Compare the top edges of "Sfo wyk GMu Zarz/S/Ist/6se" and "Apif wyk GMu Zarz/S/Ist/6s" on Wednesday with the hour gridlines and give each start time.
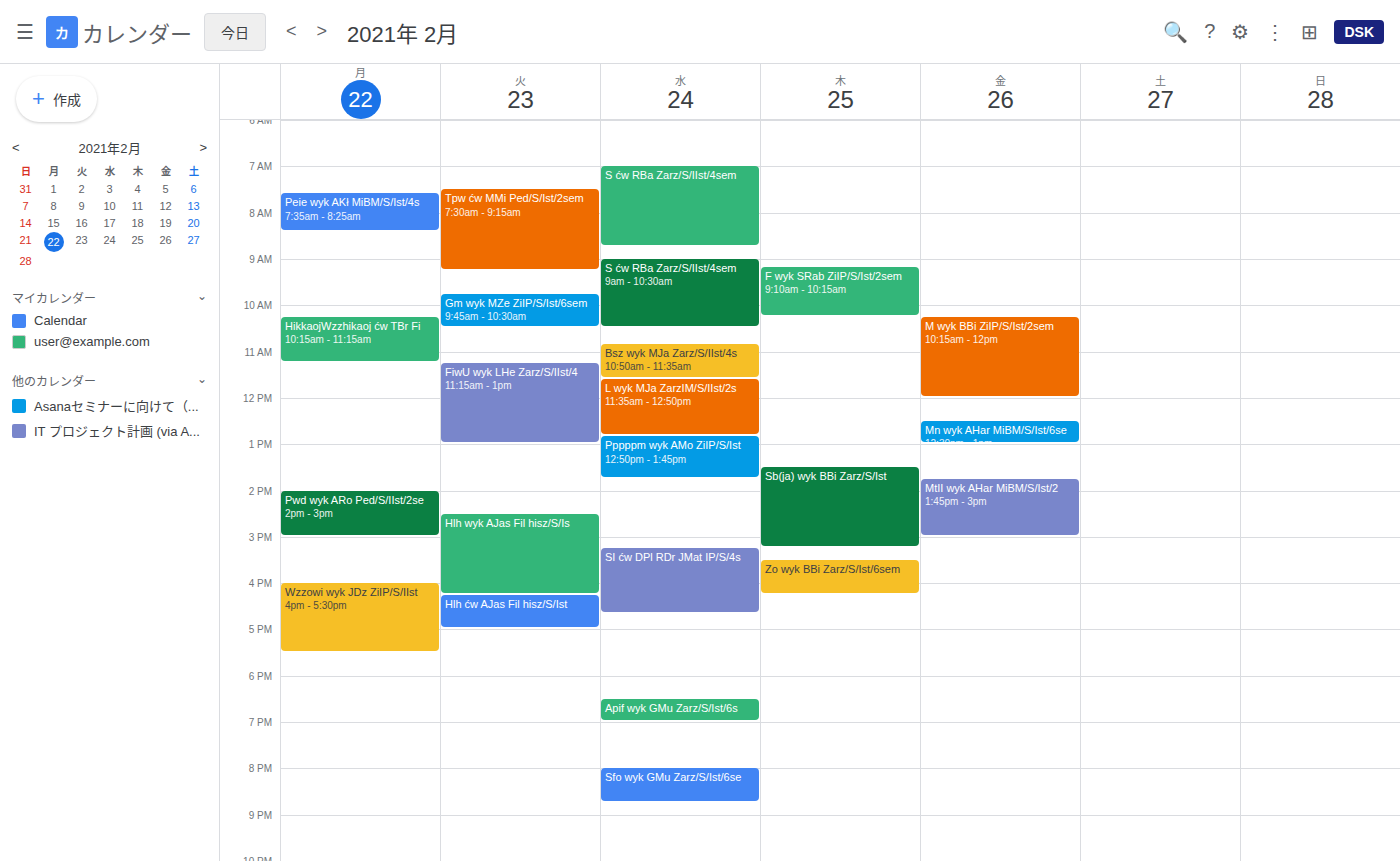
"Sfo wyk GMu Zarz/S/Ist/6se": 20:00, exactly on the 20:00 line. "Apif wyk GMu Zarz/S/Ist/6s": 18:30, halfway between the 18:00 and 19:00 lines.